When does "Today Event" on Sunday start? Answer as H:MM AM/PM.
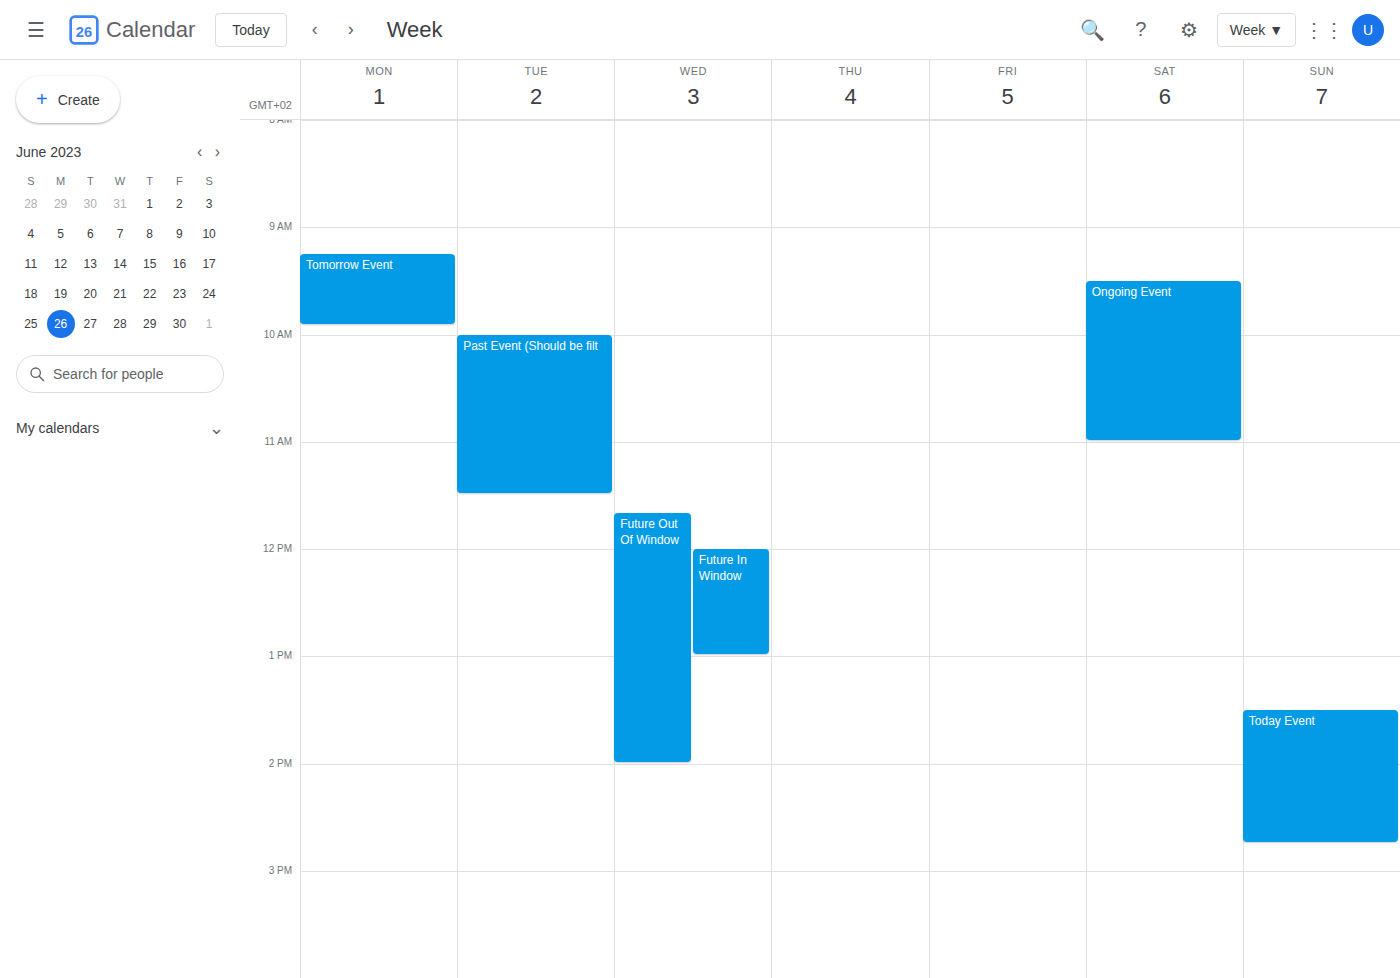
1:30 PM